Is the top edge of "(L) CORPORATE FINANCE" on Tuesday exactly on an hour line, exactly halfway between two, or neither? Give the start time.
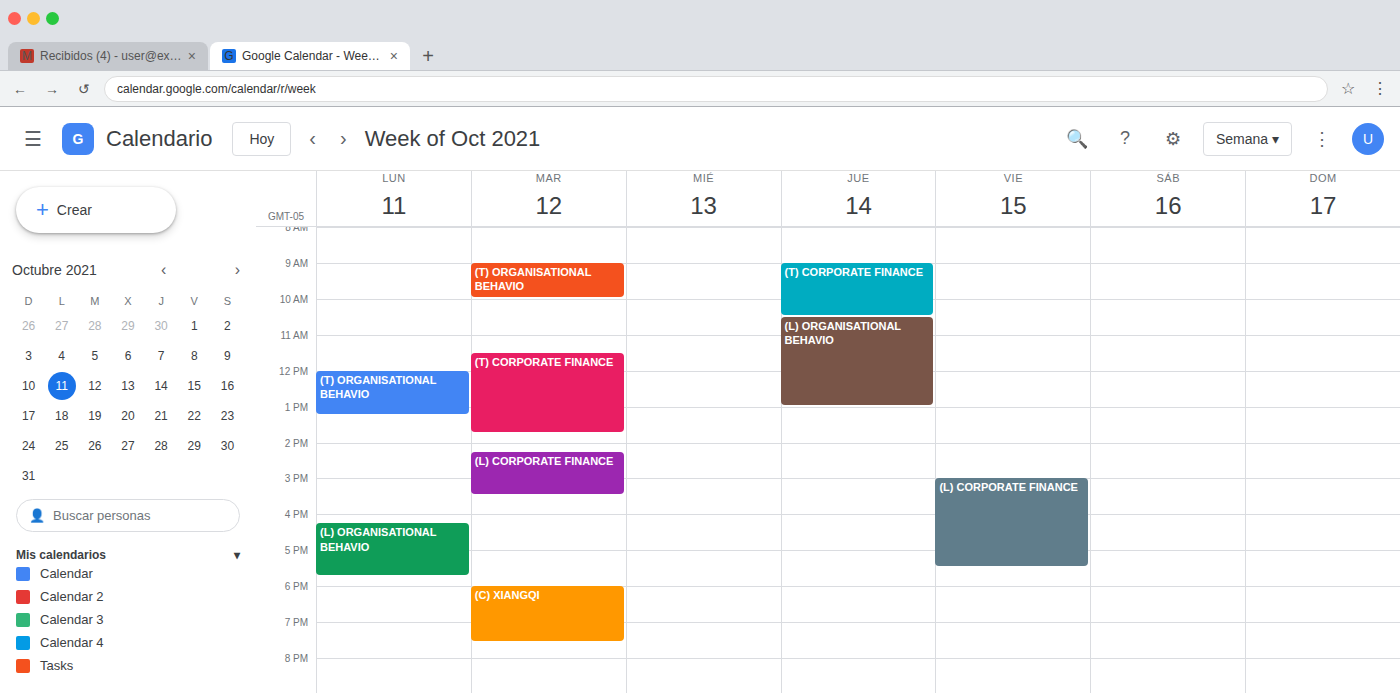
2:15 PM -- neither: a quarter of the way from the 2 PM line to the 3 PM line.